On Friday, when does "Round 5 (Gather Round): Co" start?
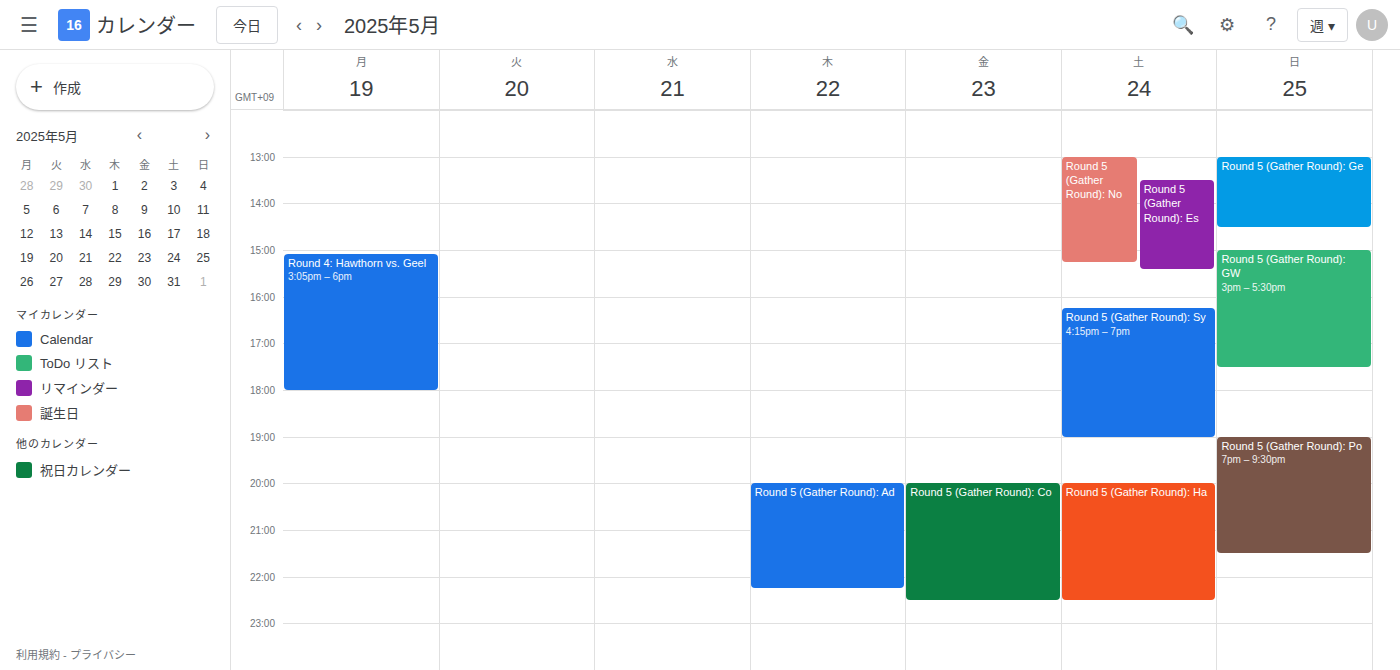
8:00 PM